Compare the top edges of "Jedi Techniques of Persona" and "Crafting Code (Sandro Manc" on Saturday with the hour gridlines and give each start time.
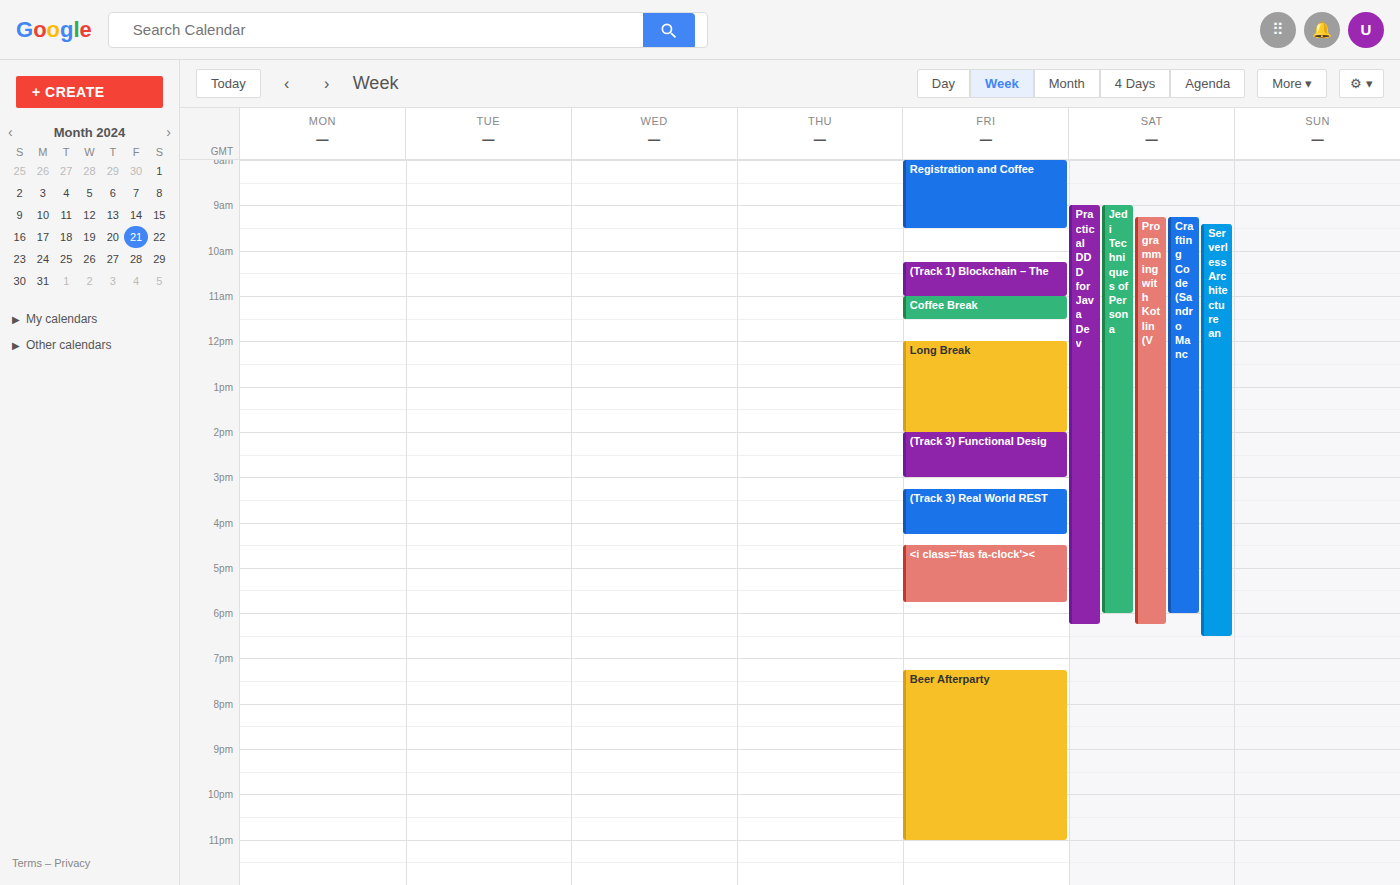
"Jedi Techniques of Persona": 9:00 AM, exactly on the 9 AM line. "Crafting Code (Sandro Manc": 9:15 AM, neither: a quarter of the way from the 9 AM line to the 10 AM line.